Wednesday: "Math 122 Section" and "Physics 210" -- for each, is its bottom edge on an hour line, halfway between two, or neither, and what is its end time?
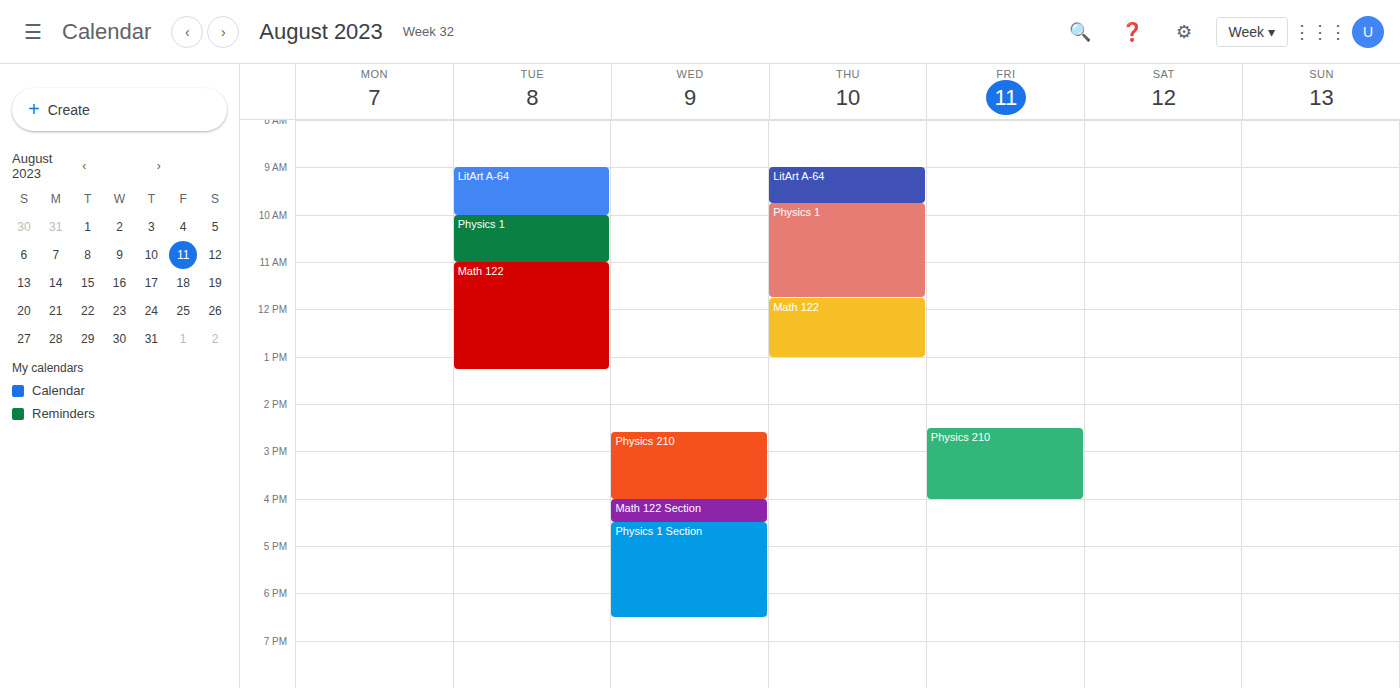
"Math 122 Section": 16:30, halfway between the 16:00 and 17:00 lines. "Physics 210": 16:00, exactly on the 16:00 line.